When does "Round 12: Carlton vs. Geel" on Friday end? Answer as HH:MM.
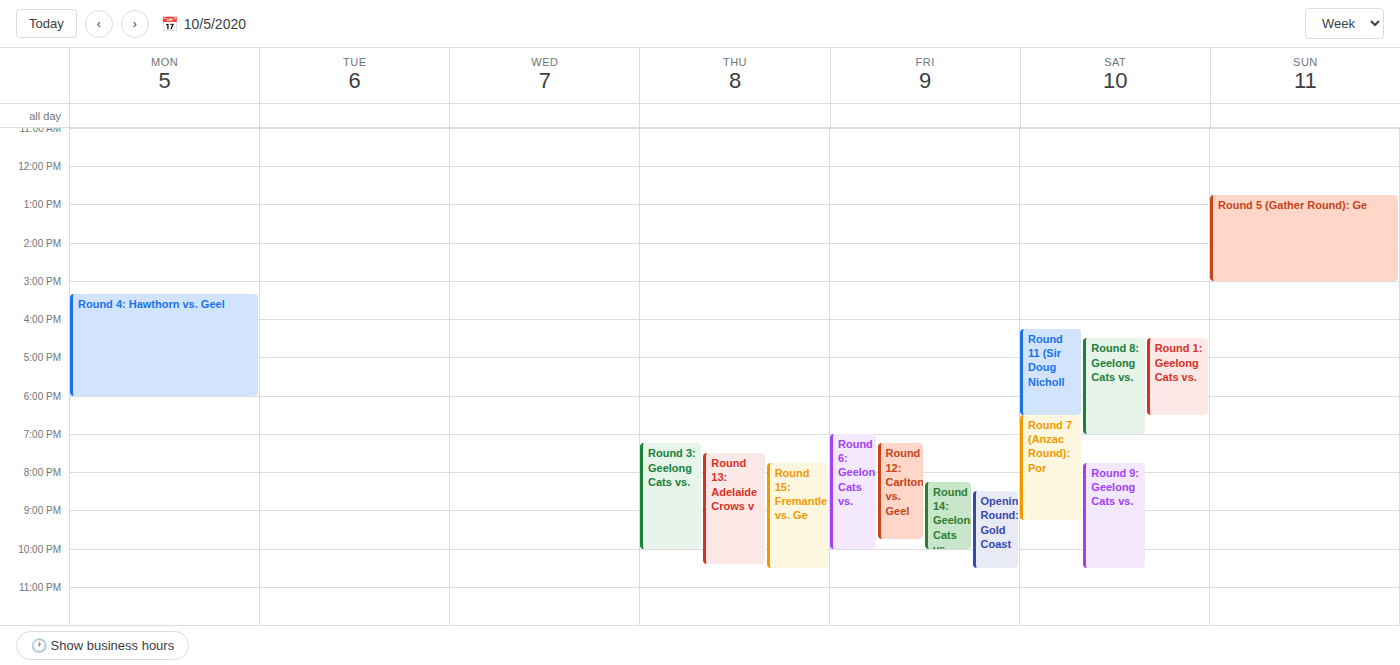
21:45